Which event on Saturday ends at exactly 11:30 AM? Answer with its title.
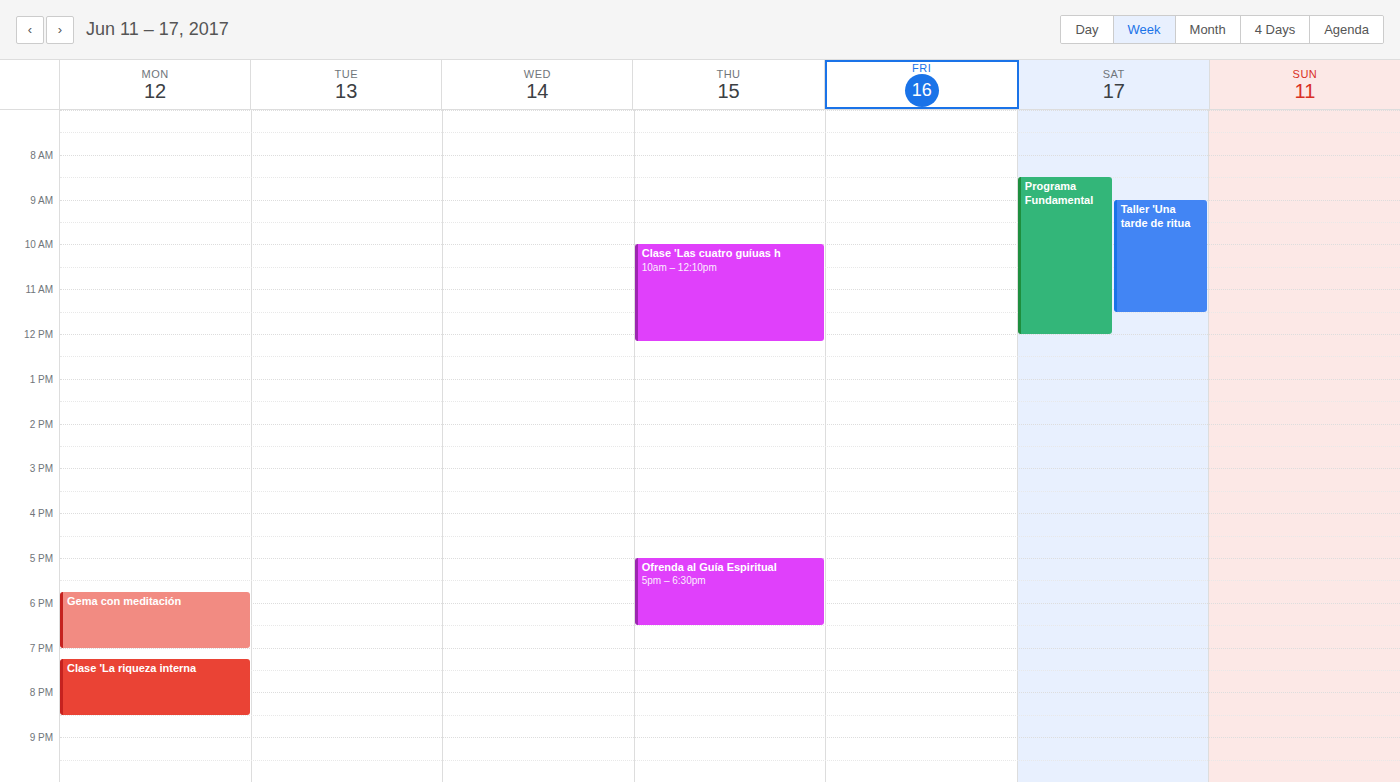
"Taller 'Una tarde de ritua"